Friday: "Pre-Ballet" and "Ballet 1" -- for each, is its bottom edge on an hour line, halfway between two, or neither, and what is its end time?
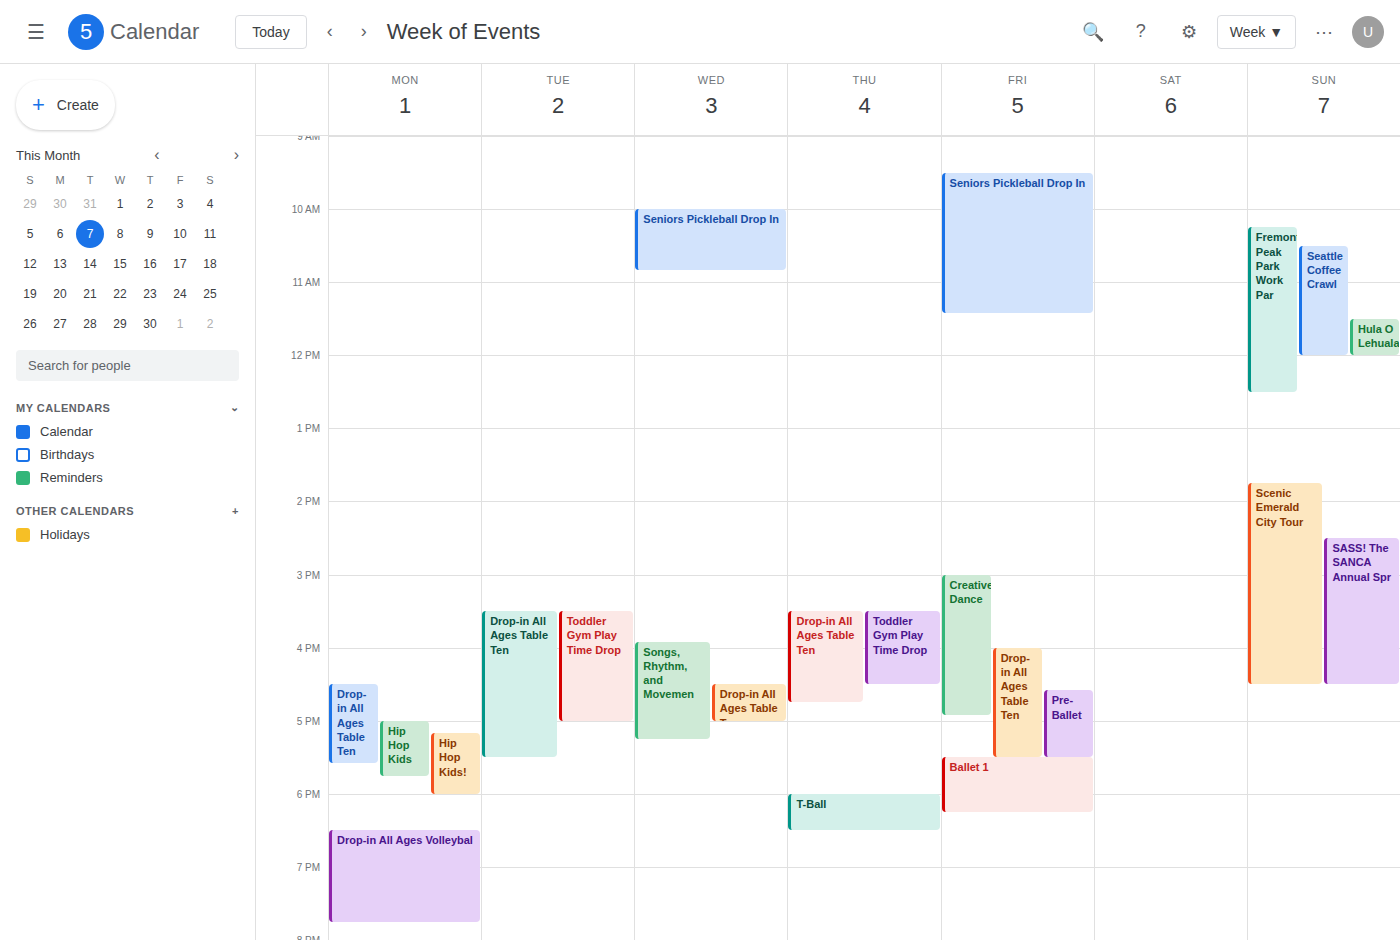
"Pre-Ballet": 5:30 PM, halfway between the 5 PM and 6 PM lines. "Ballet 1": 6:15 PM, neither: a quarter of the way from the 6 PM line to the 7 PM line.